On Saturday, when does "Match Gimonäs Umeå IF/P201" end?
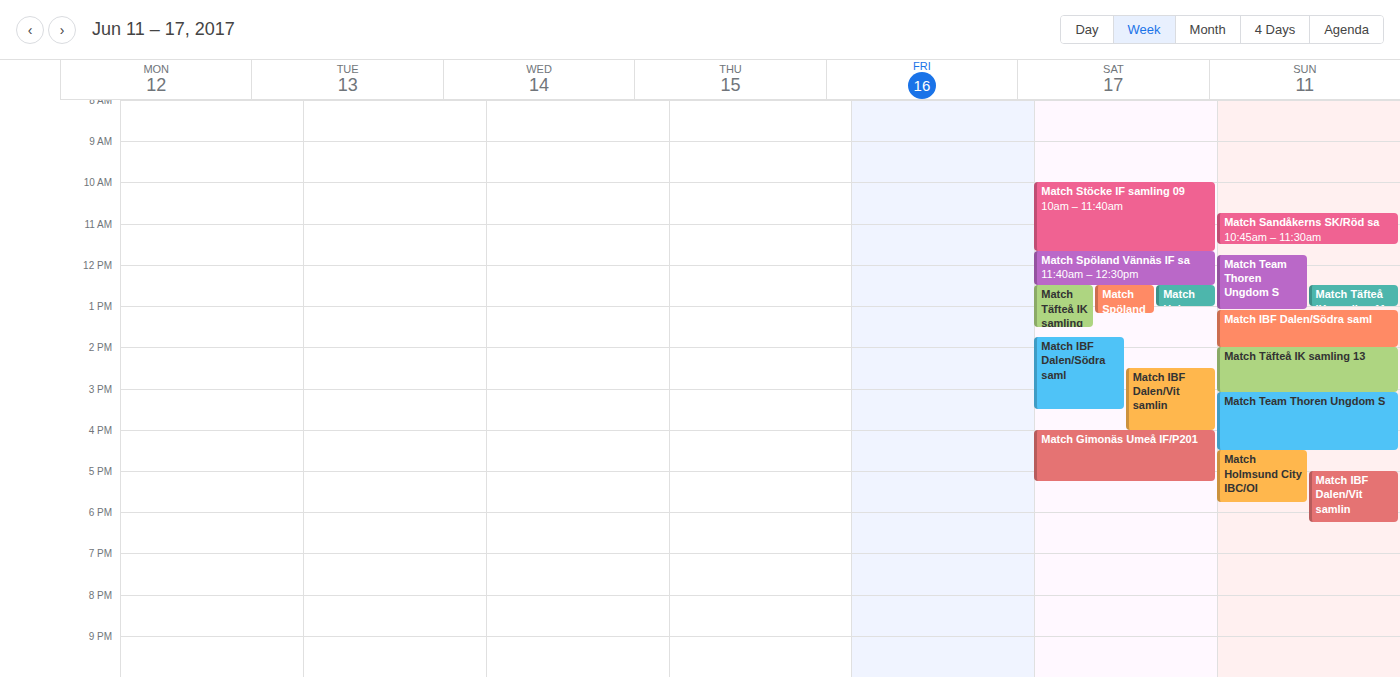
5:15 PM